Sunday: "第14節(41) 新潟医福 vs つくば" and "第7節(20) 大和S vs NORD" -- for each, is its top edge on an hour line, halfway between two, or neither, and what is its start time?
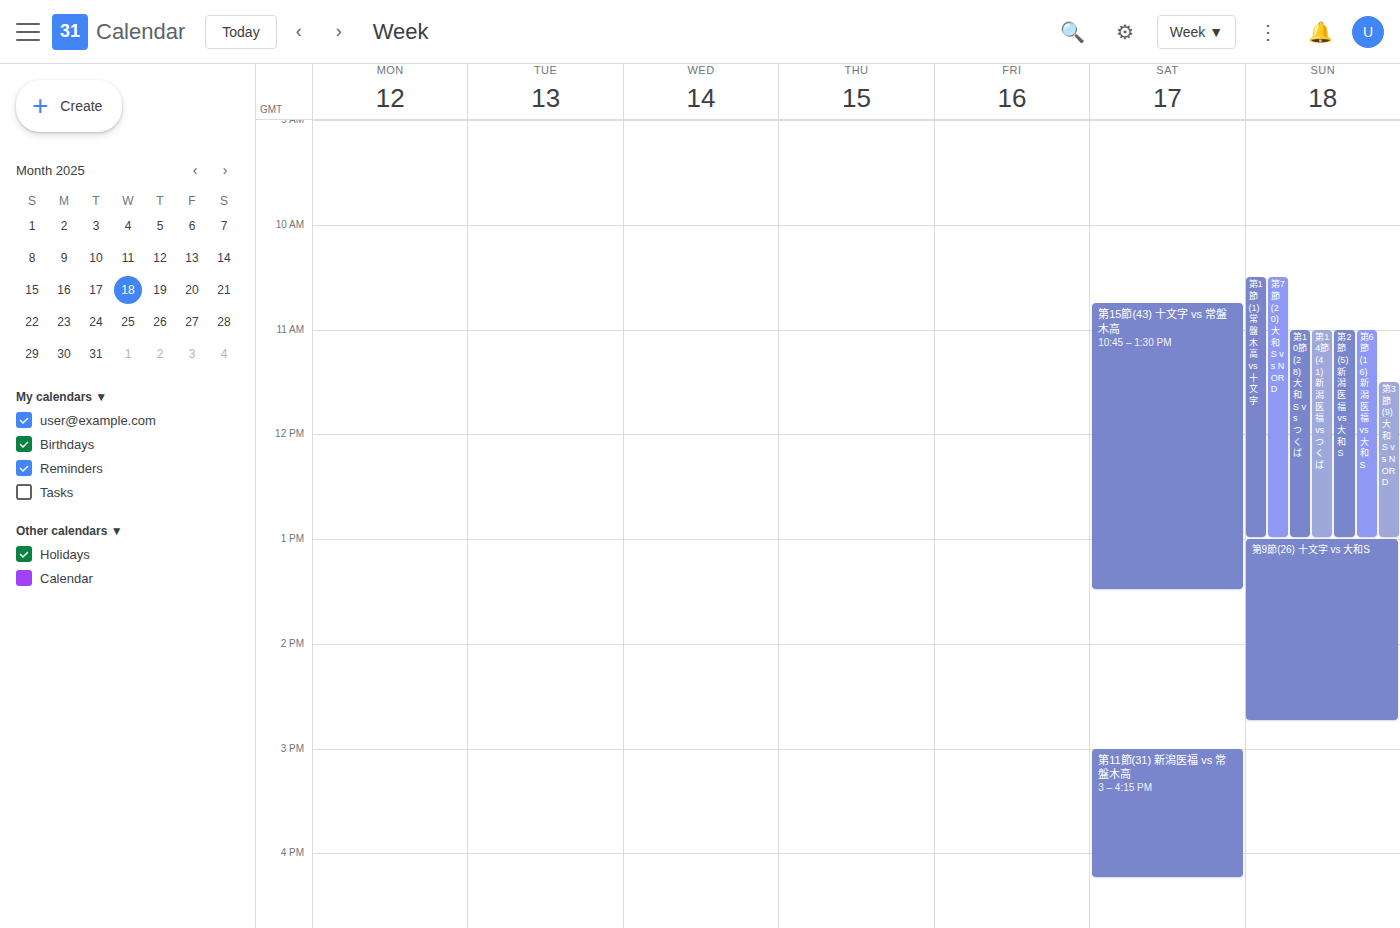
"第14節(41) 新潟医福 vs つくば": 11:00 AM, exactly on the 11 AM line. "第7節(20) 大和S vs NORD": 10:30 AM, halfway between the 10 AM and 11 AM lines.